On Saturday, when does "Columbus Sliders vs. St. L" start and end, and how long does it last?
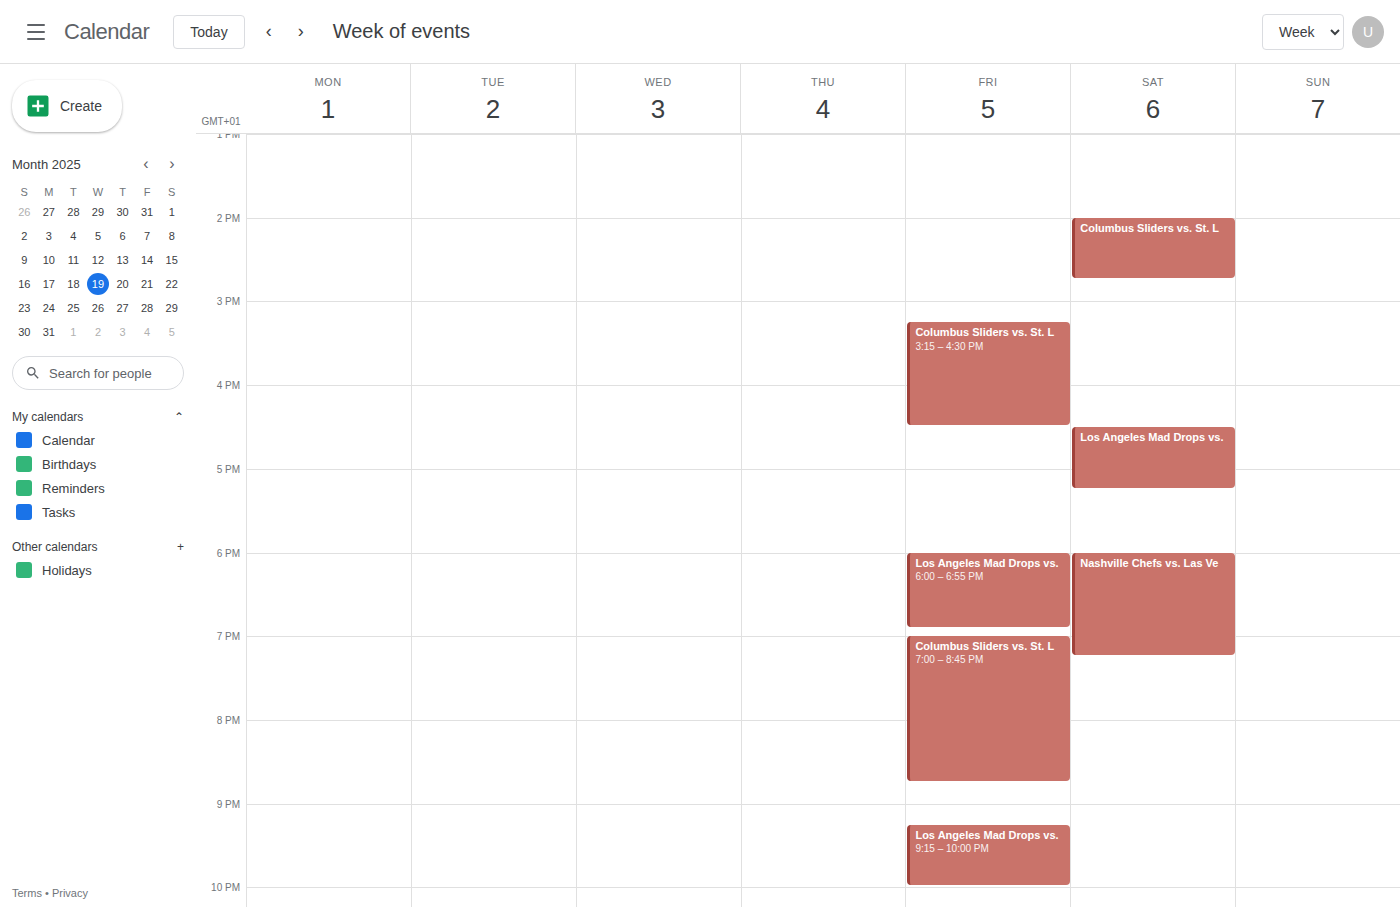
2:00 PM to 2:45 PM, 45 minutes